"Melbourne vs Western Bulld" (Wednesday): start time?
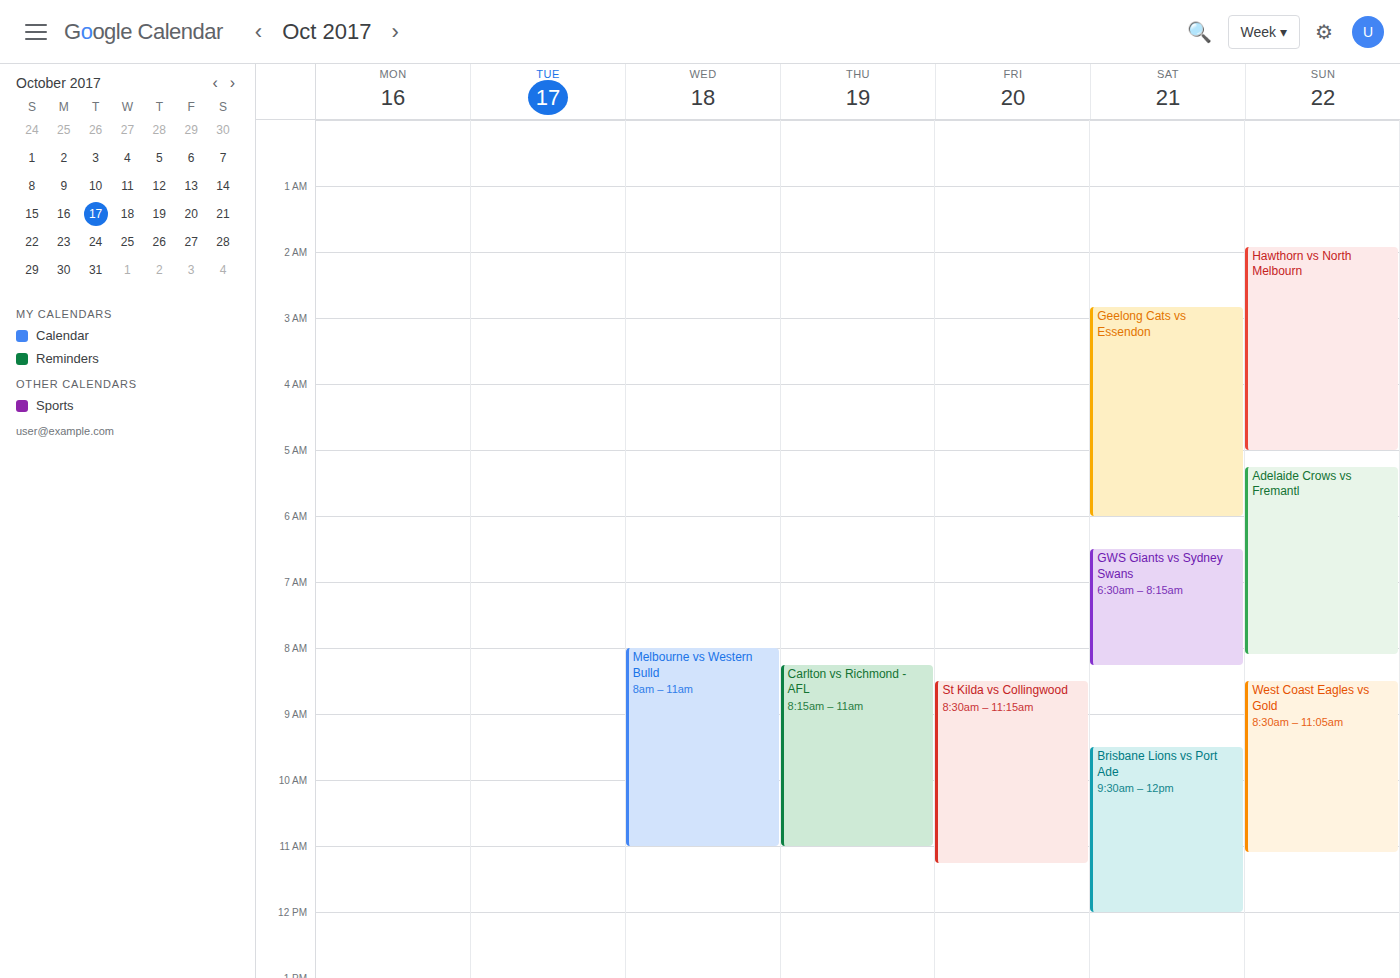
8:00 AM